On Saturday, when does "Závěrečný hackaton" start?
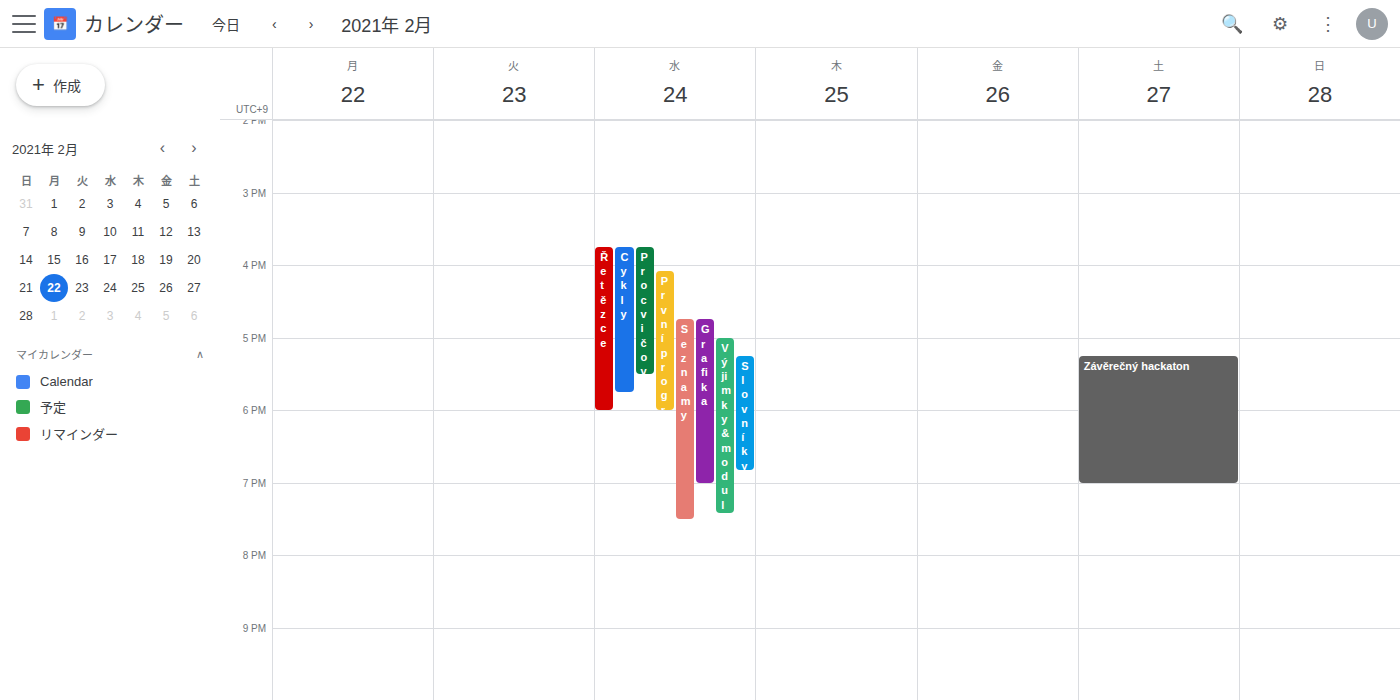
5:15 PM